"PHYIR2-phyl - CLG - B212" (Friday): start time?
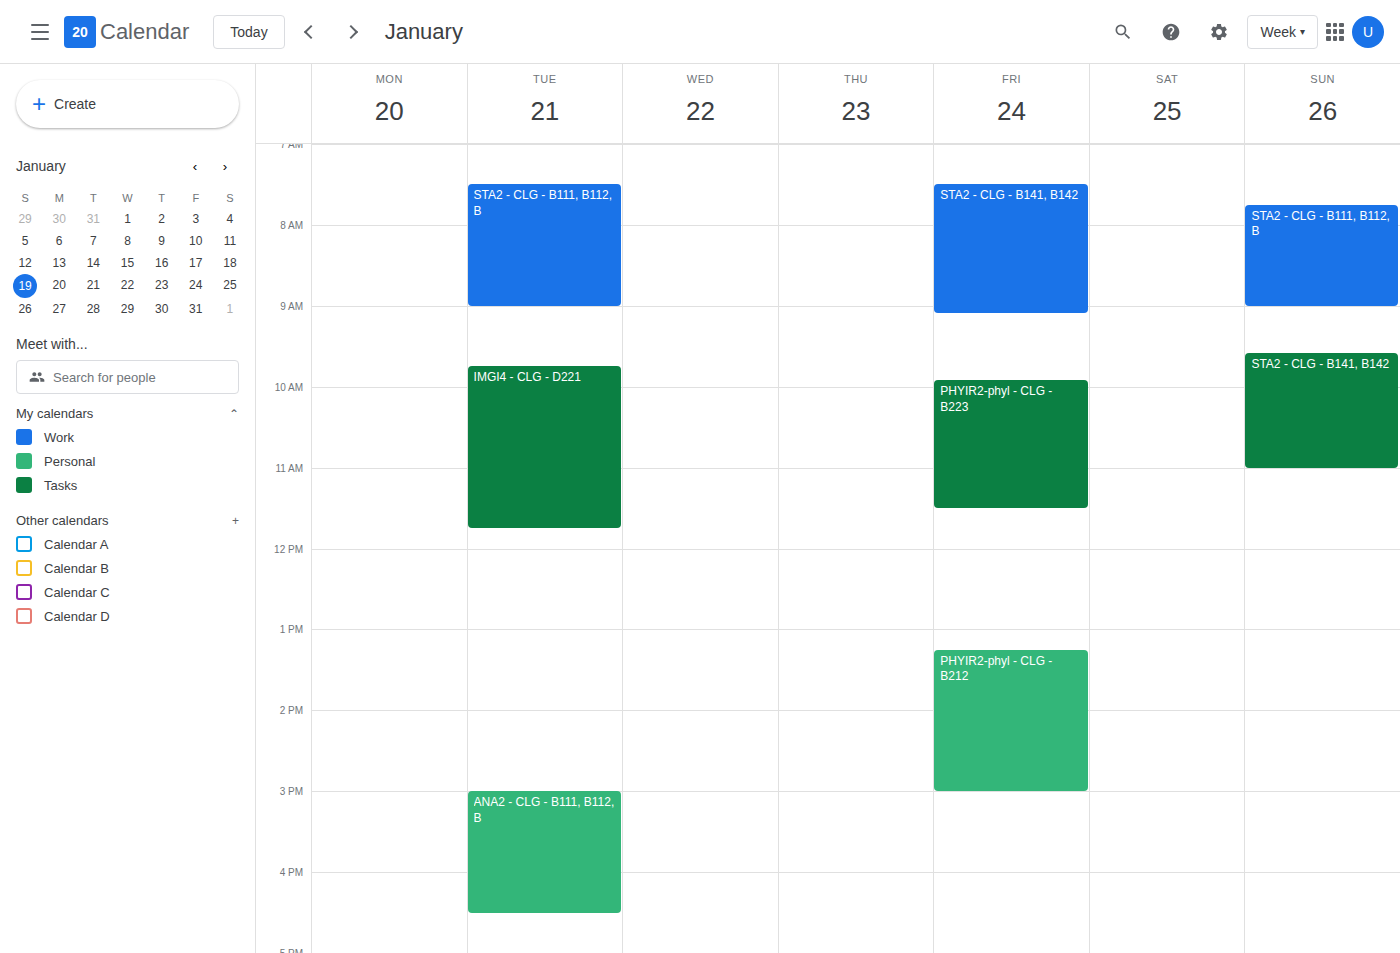
13:15